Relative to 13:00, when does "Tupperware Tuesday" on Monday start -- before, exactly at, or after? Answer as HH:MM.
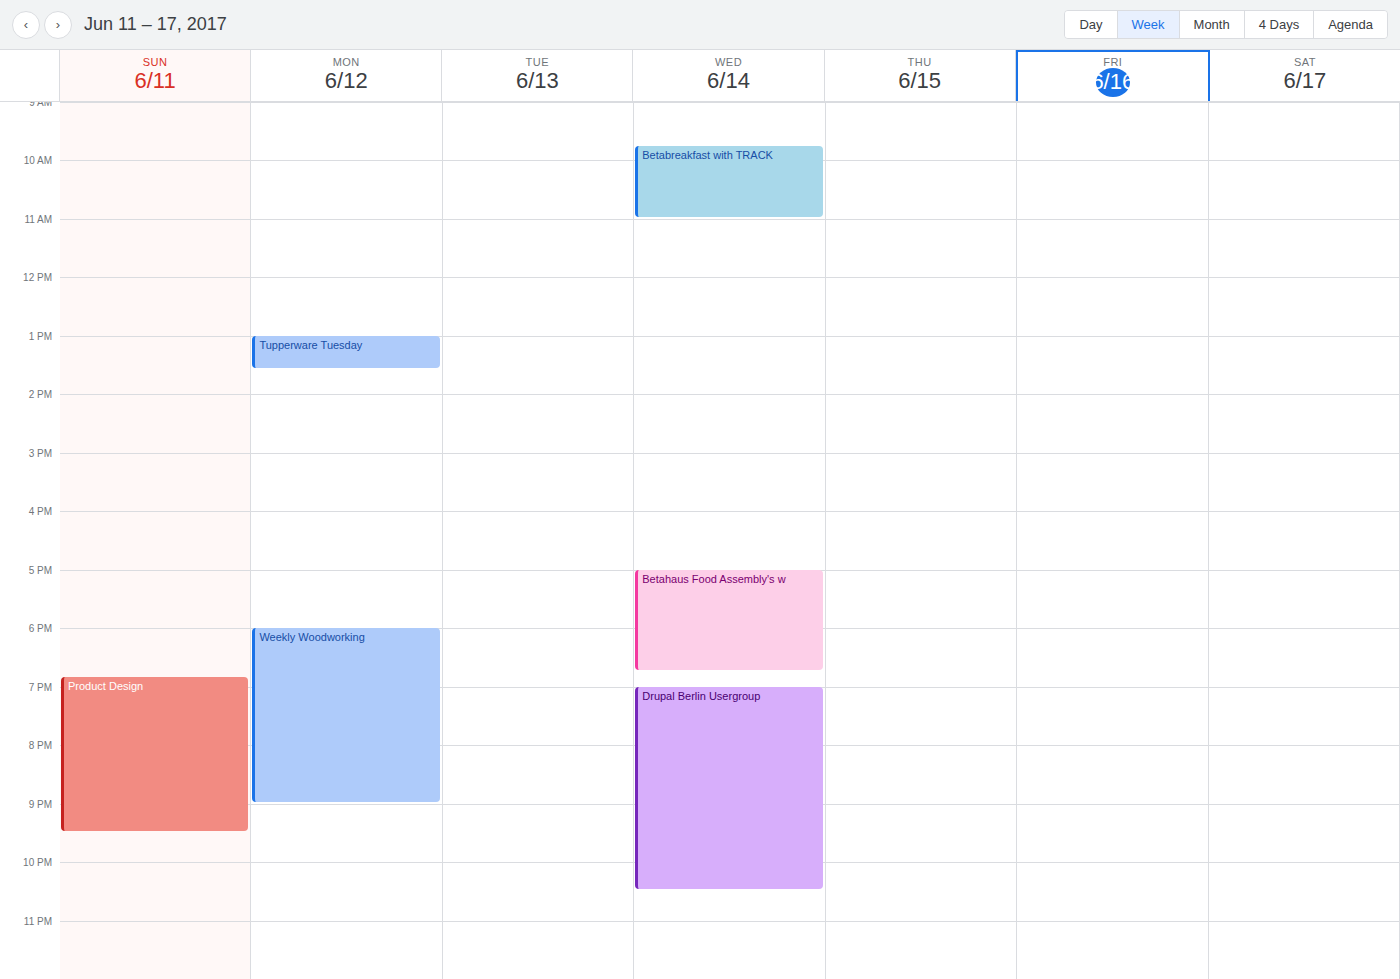
13:00 -- exactly at 13:00, on the 13:00 line.